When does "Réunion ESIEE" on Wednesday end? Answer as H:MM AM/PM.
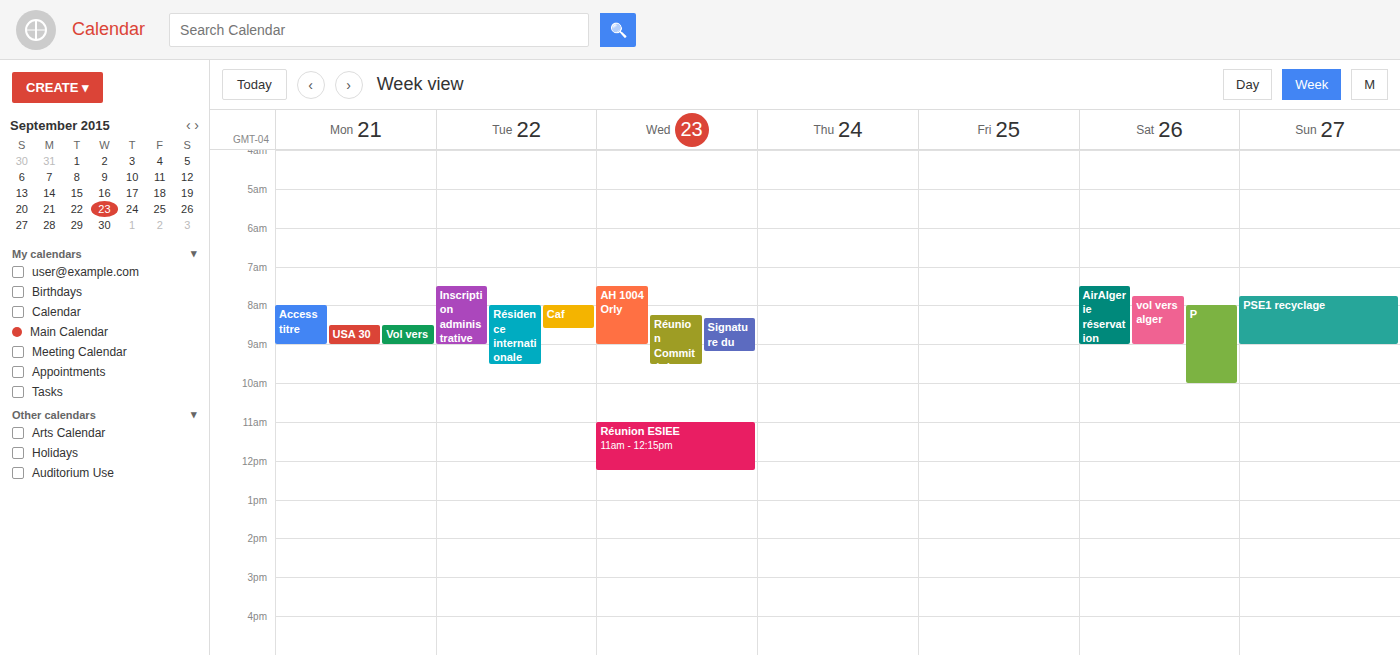
12:15 PM